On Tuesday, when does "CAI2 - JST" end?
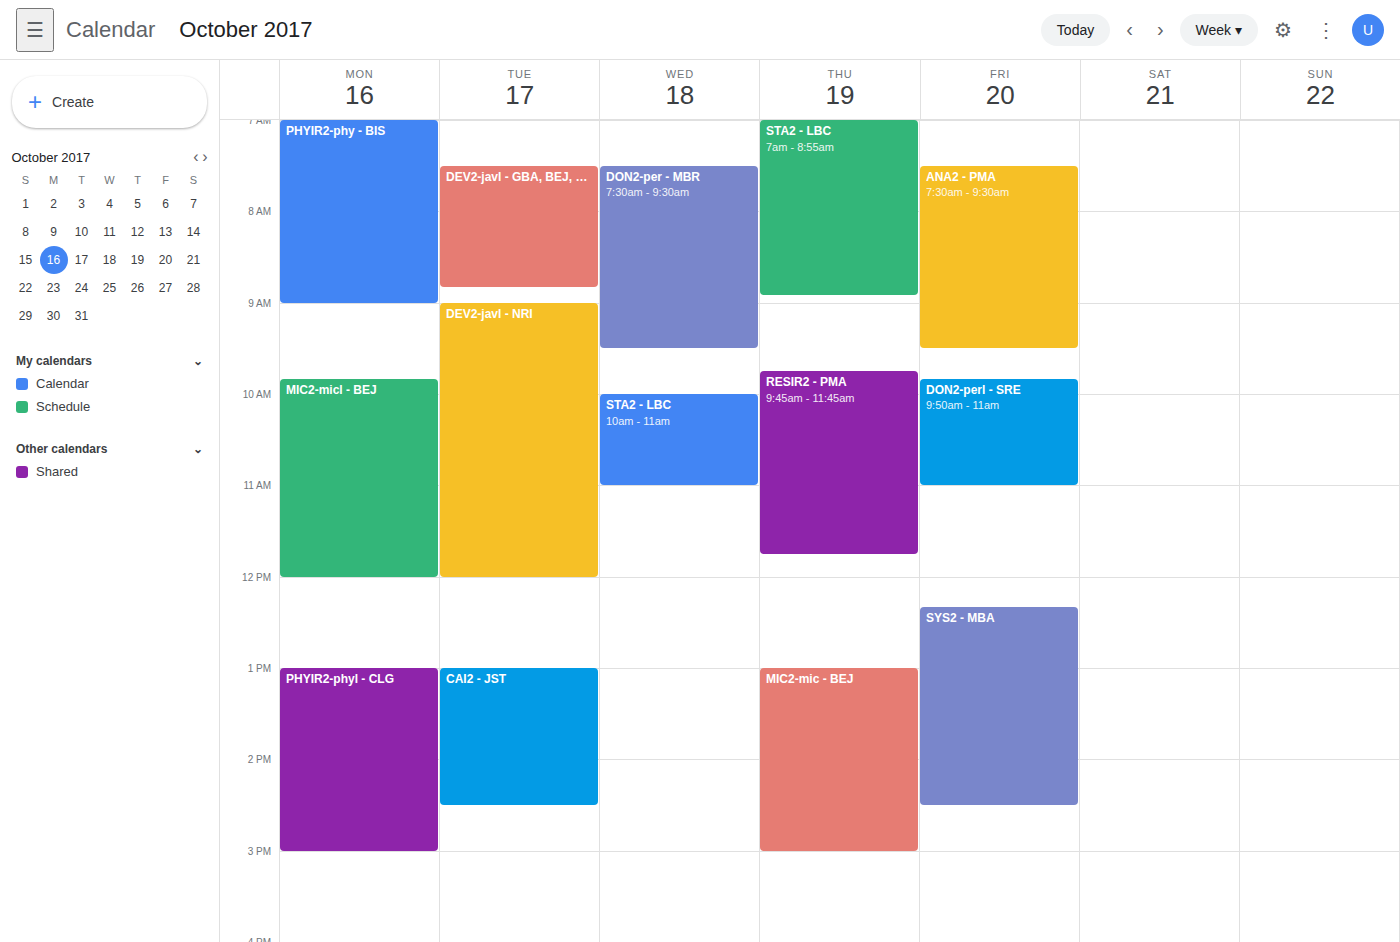
2:30 PM